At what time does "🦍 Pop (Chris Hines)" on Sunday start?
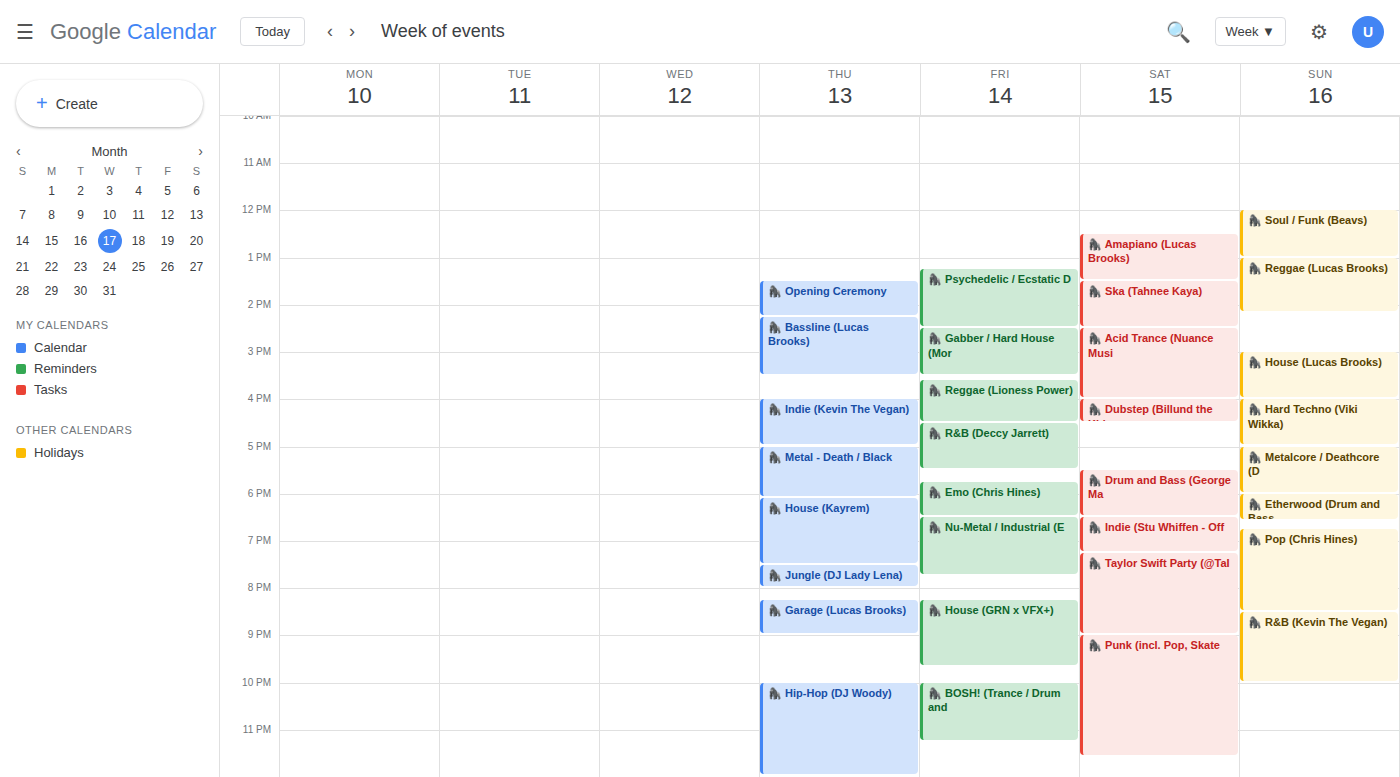
6:45 PM